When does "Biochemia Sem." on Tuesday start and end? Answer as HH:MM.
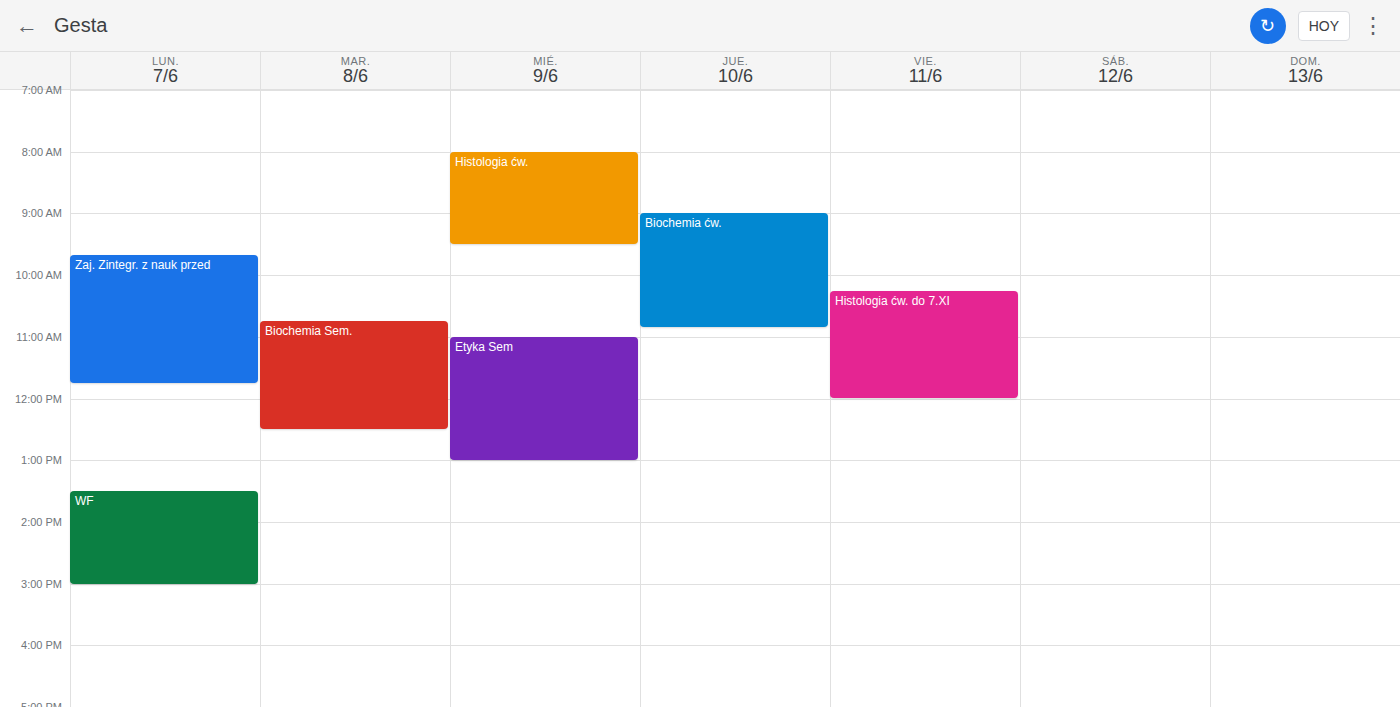
10:45 to 12:30